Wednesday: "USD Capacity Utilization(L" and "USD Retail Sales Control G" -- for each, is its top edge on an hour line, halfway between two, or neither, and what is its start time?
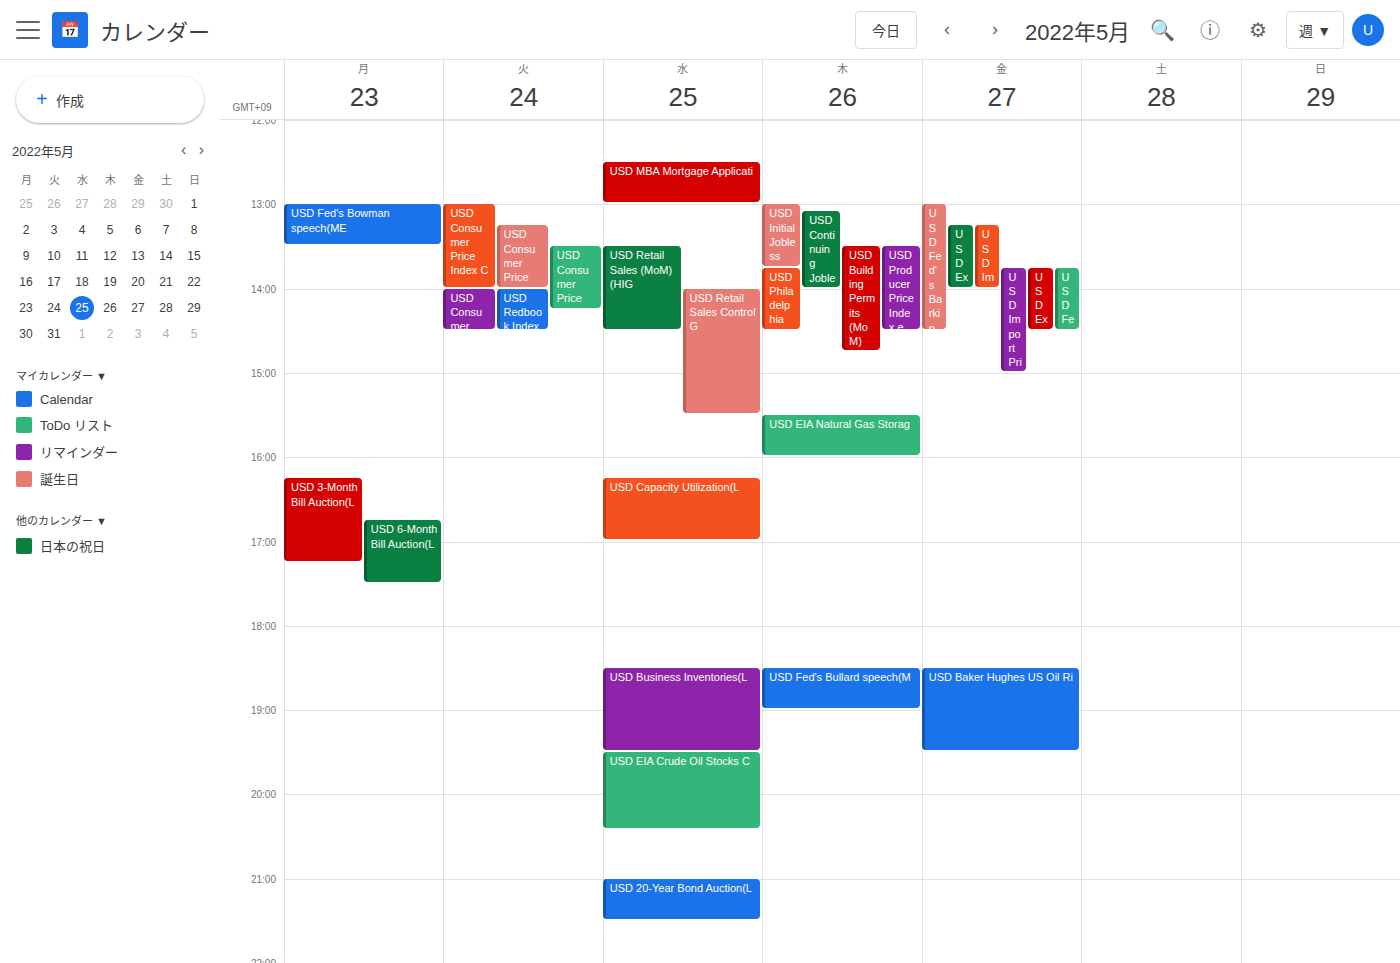
"USD Capacity Utilization(L": 4:15 PM, neither: a quarter of the way from the 4 PM line to the 5 PM line. "USD Retail Sales Control G": 2:00 PM, exactly on the 2 PM line.